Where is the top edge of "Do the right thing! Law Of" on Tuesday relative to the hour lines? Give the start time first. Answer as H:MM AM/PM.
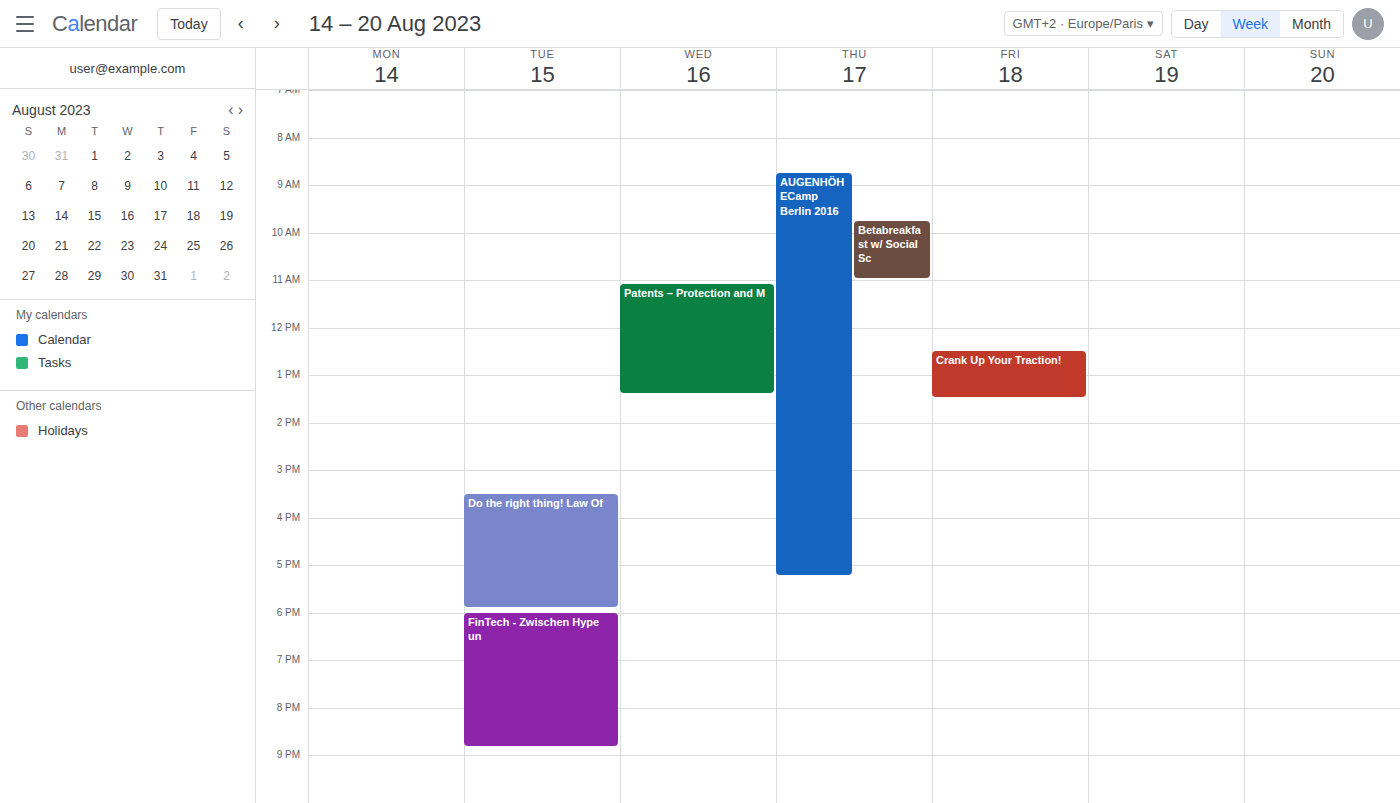
3:30 PM -- halfway between the 3 PM and 4 PM lines.